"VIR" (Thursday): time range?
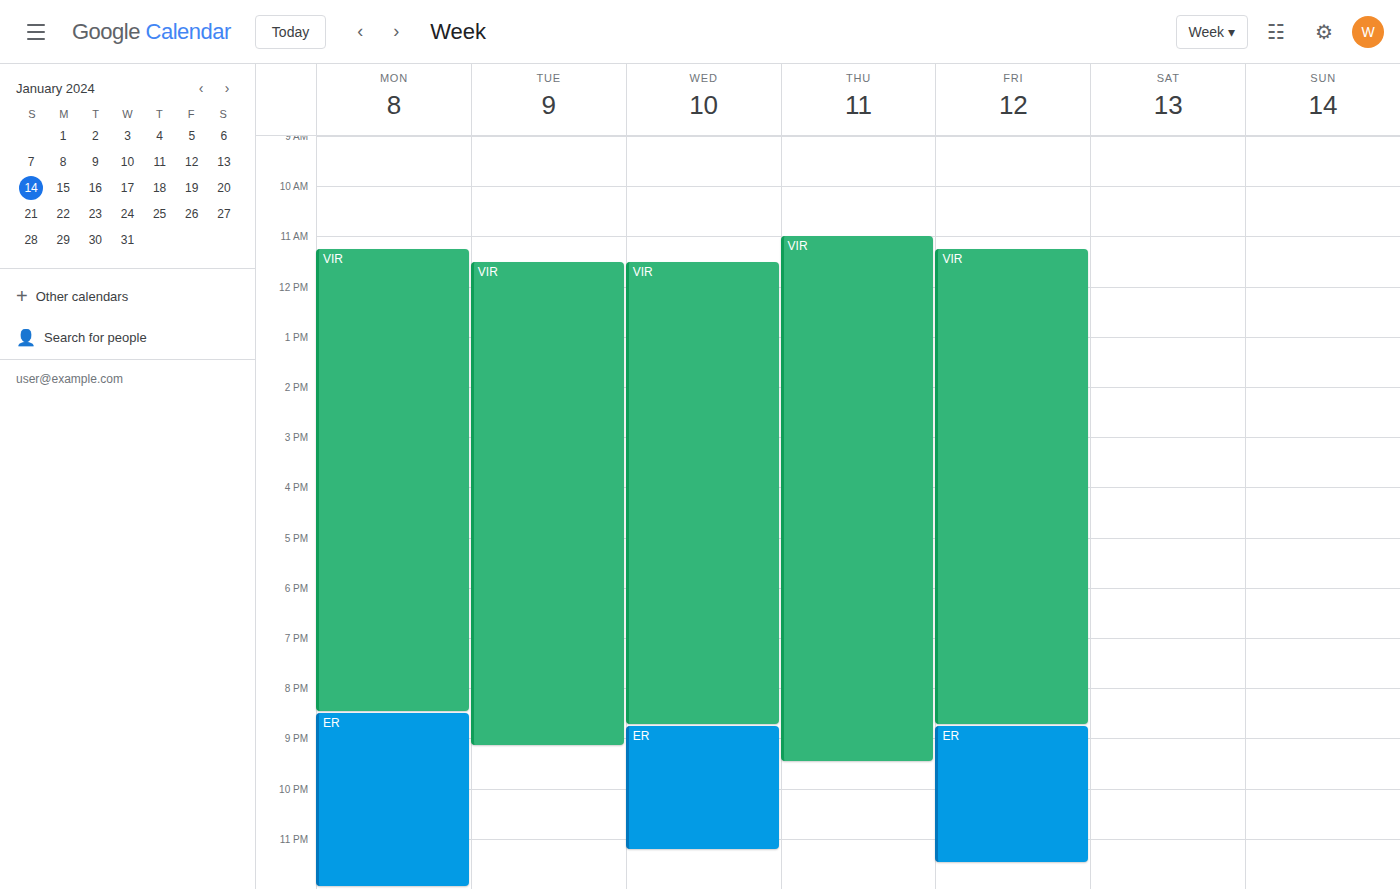
11:00 AM to 9:30 PM